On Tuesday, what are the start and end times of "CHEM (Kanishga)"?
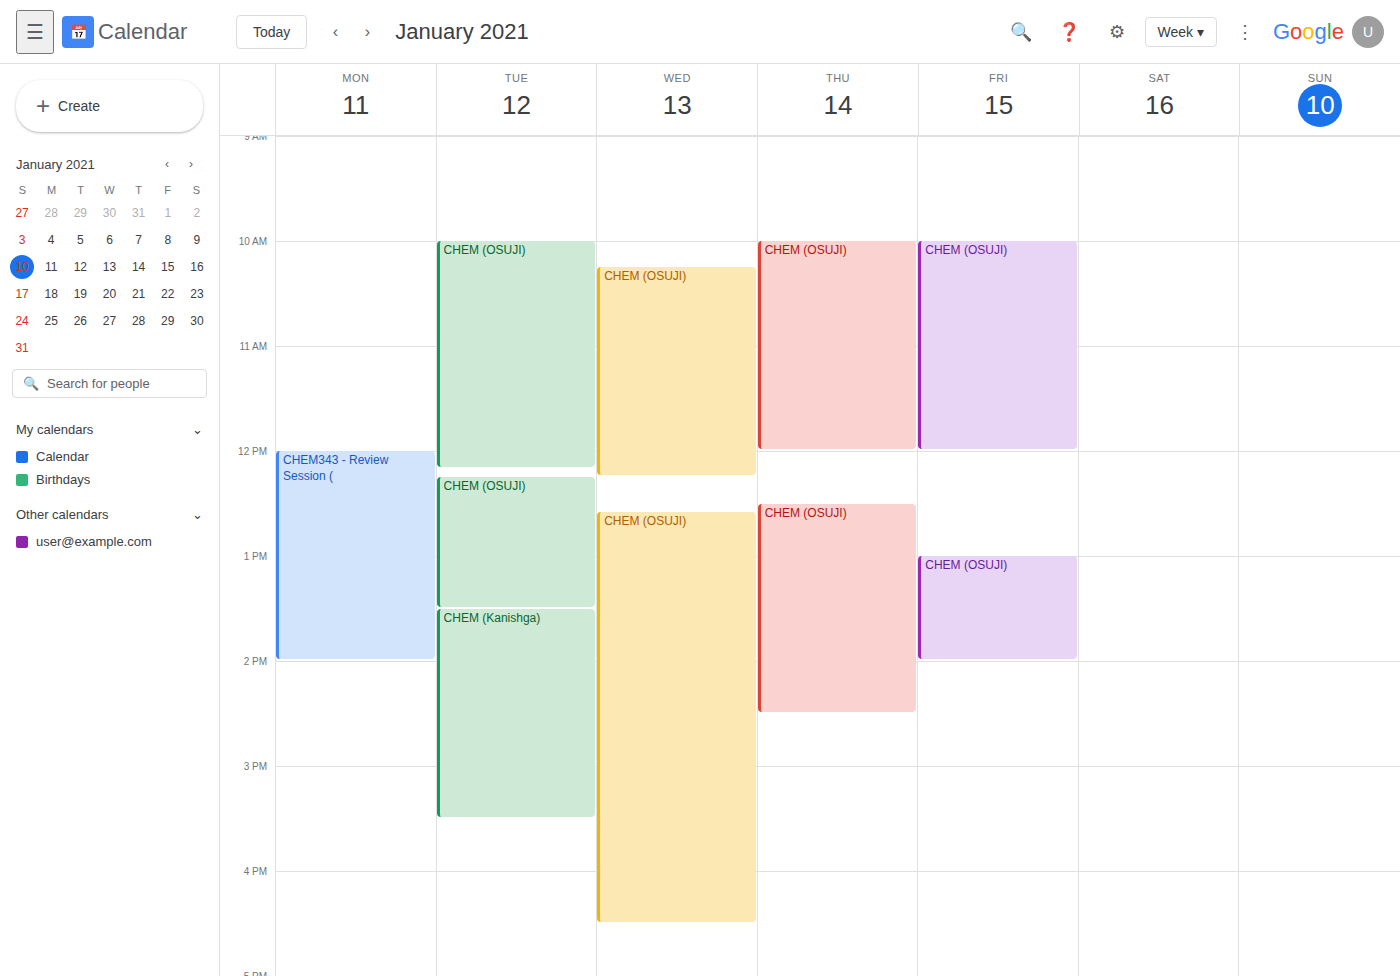
1:30 PM to 3:30 PM